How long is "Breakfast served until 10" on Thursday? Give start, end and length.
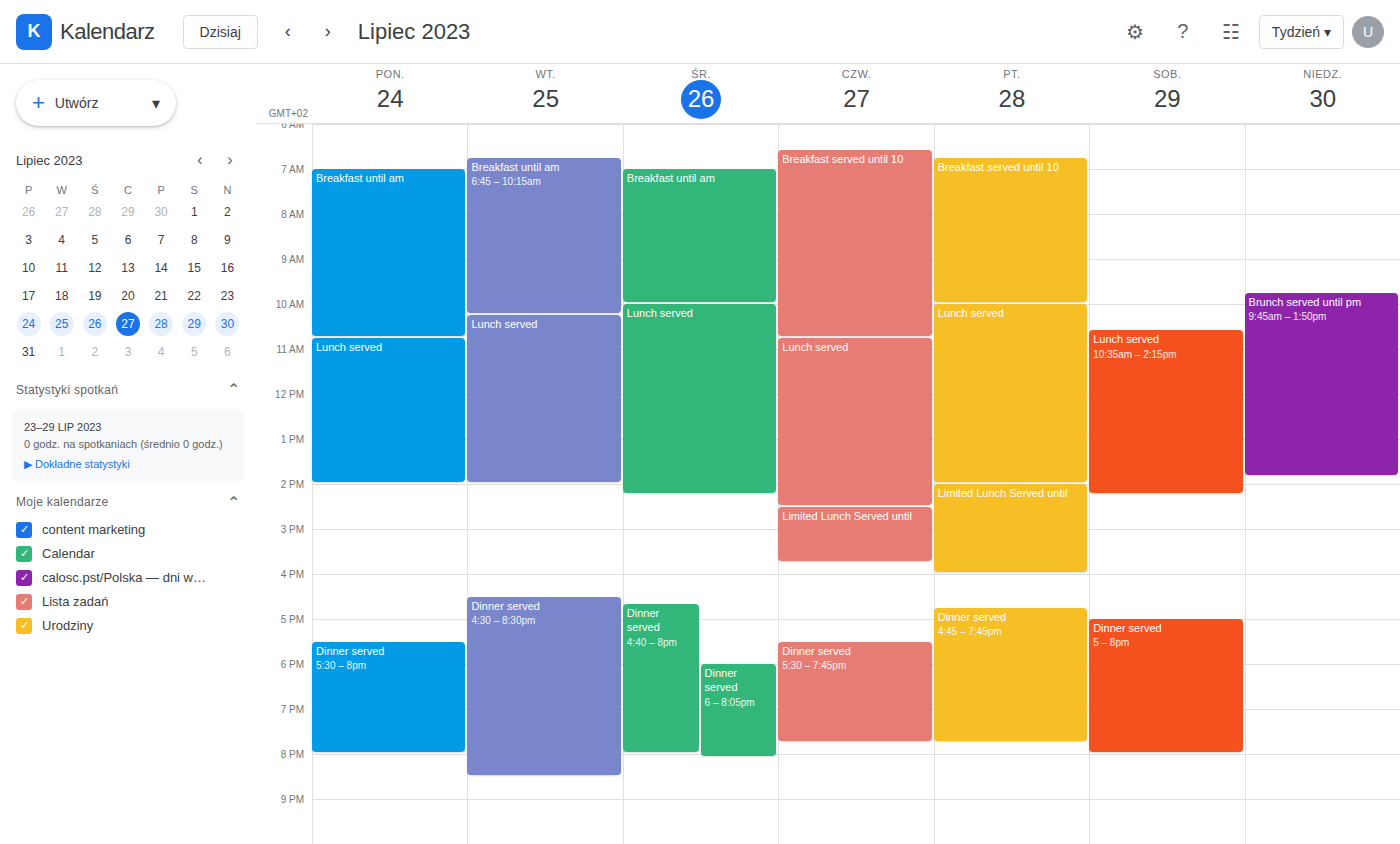
6:35 AM to 10:45 AM, 4 hours 10 minutes